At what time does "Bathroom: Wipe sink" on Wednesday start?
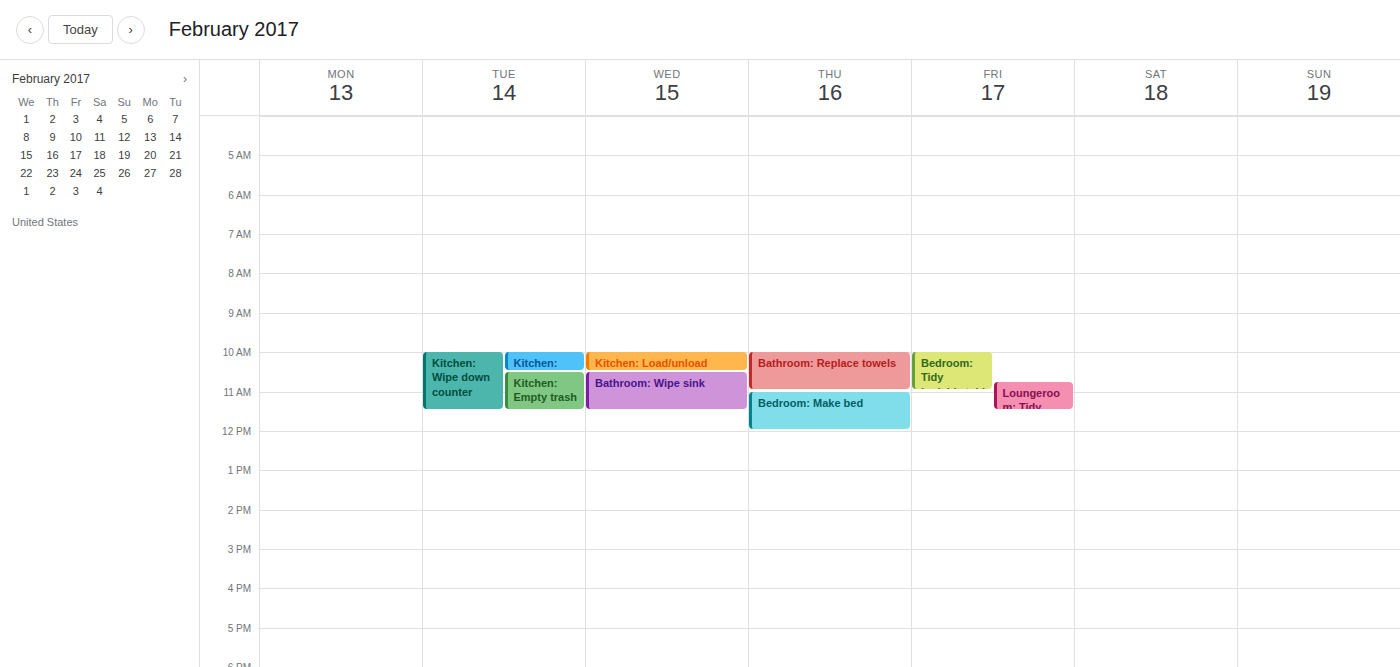
10:30 AM